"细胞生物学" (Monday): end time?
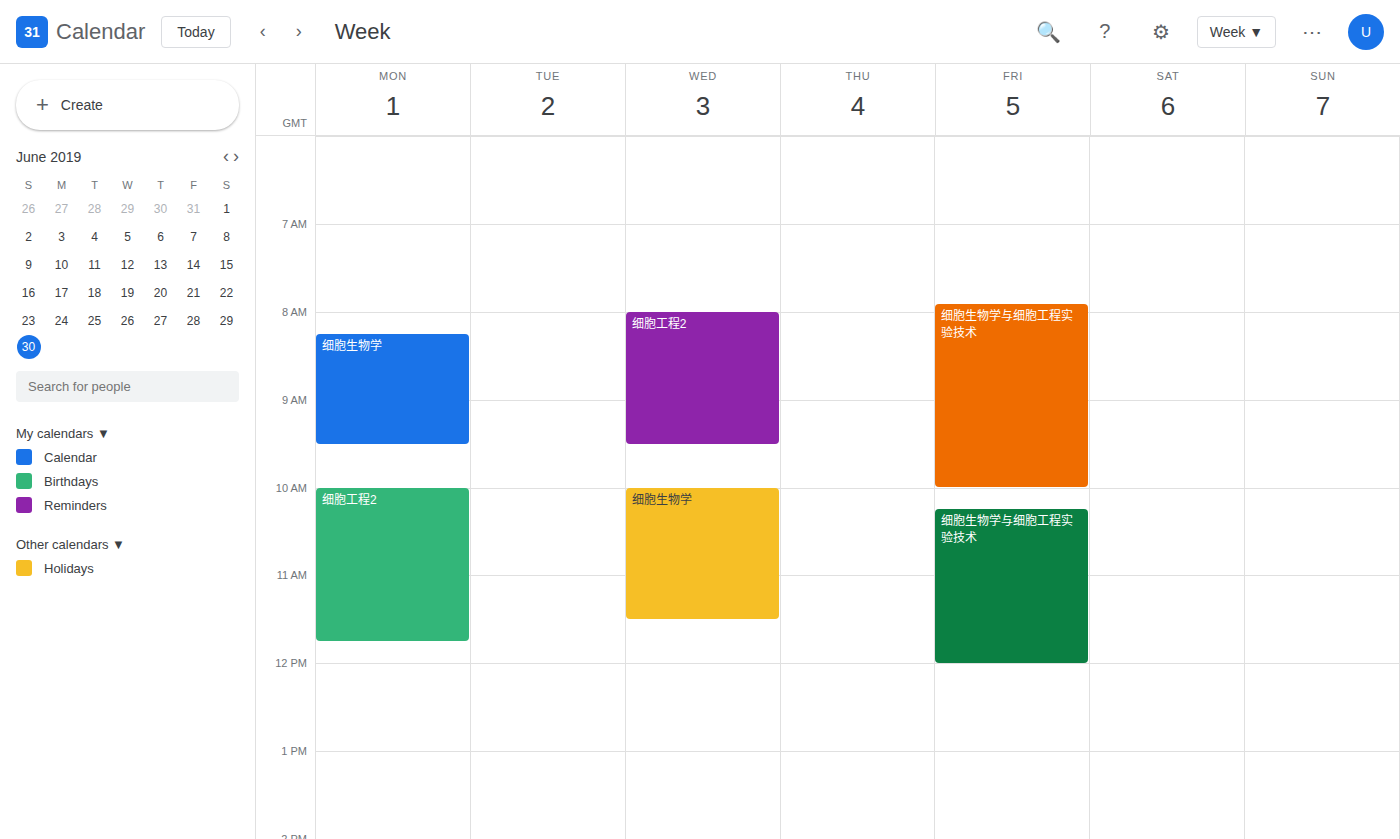
09:30